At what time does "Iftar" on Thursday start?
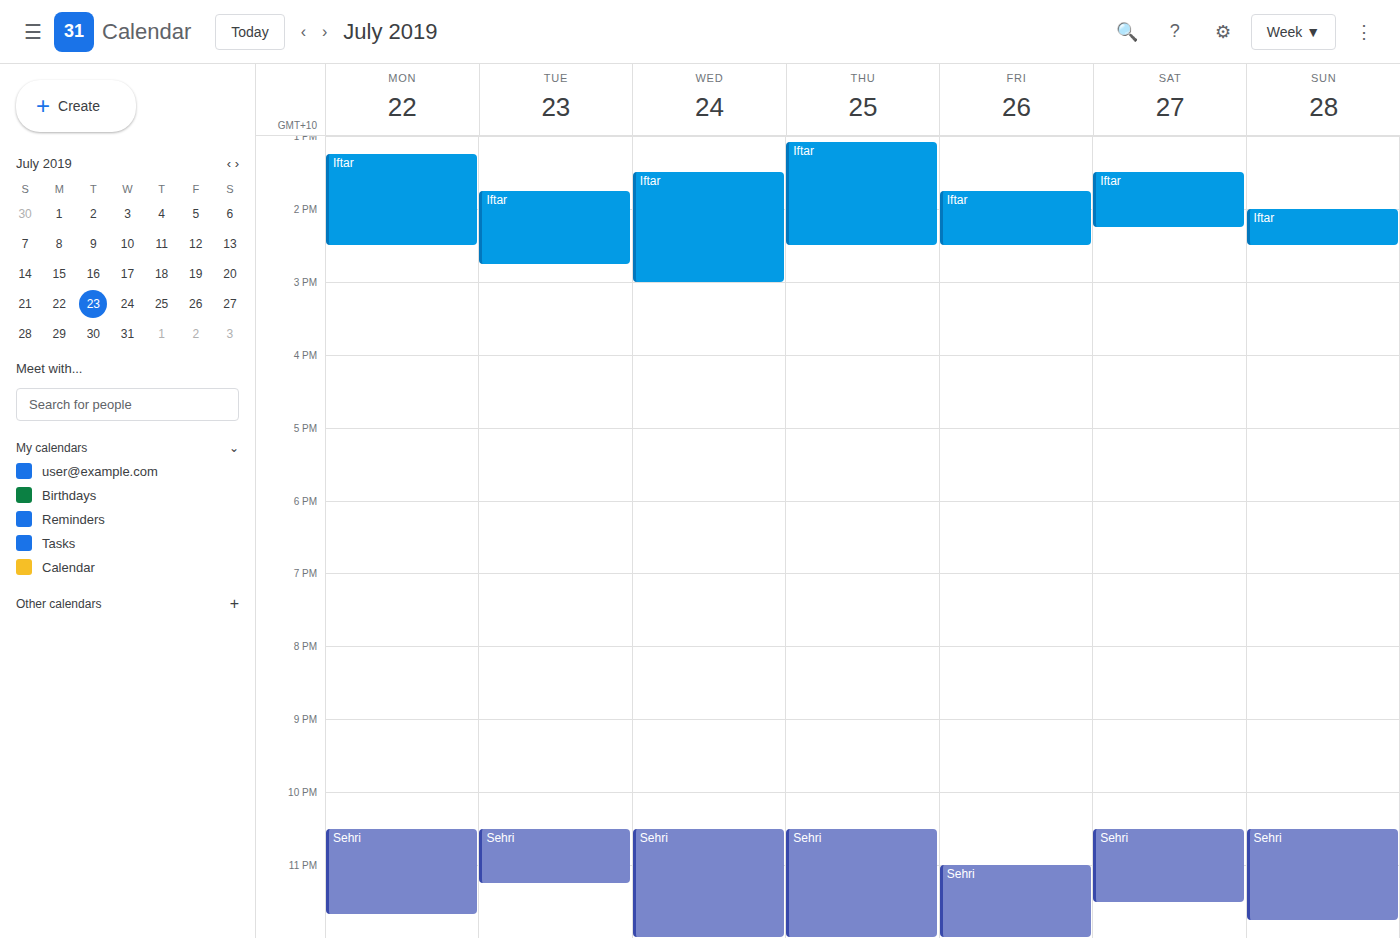
1:05 PM